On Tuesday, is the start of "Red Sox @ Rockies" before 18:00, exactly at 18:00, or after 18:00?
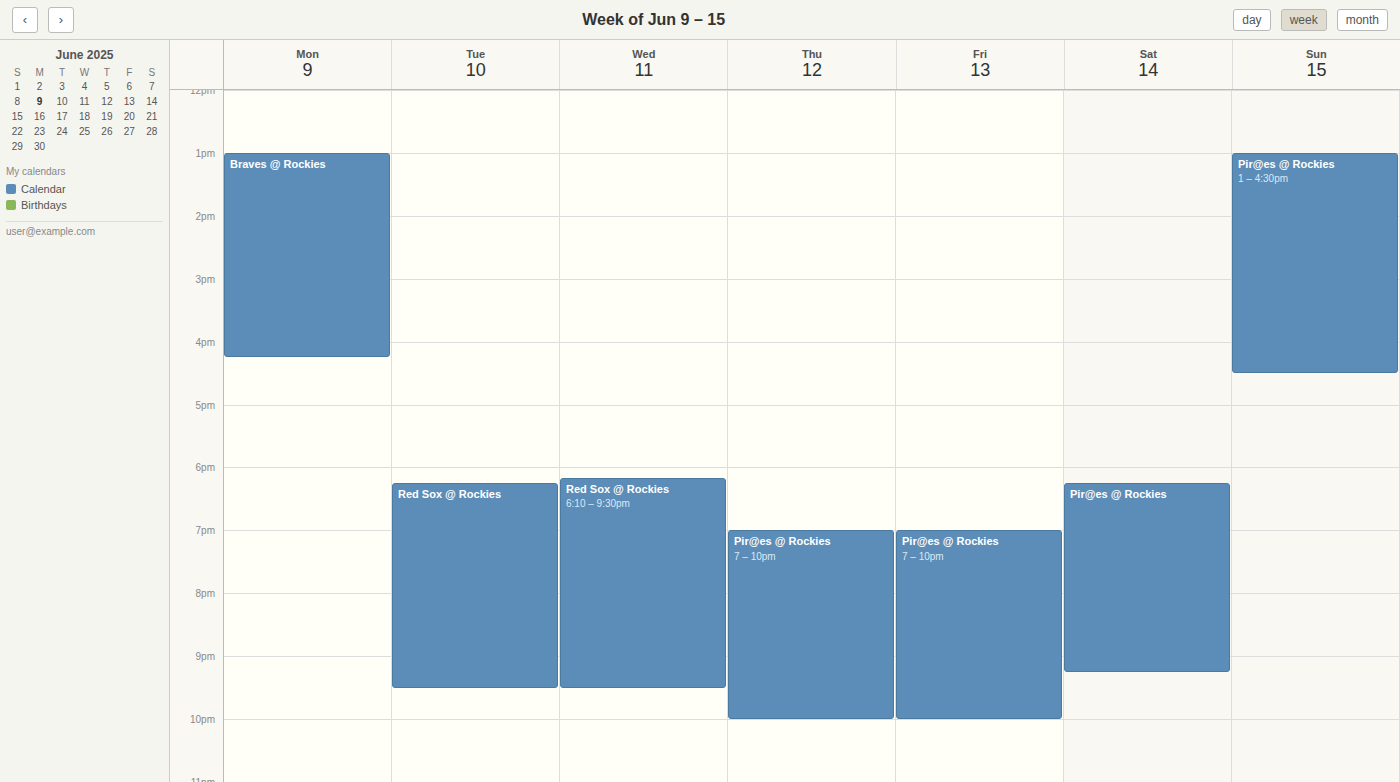
18:15 -- after 18:00, 15 minutes below the 18:00 line.